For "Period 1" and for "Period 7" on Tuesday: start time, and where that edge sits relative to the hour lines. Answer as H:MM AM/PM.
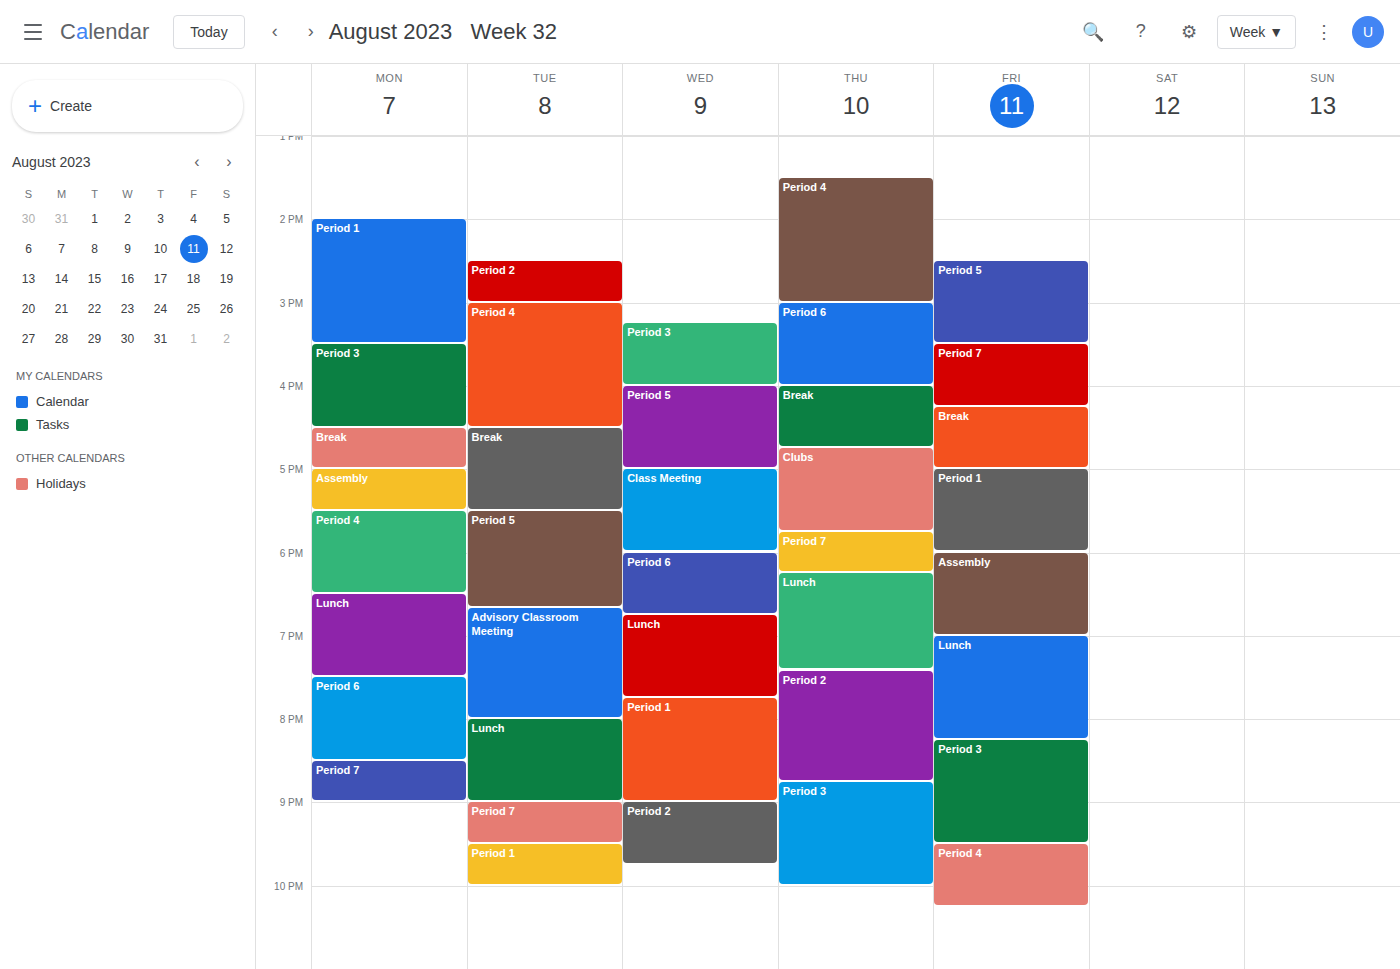
"Period 1": 9:30 PM, halfway between the 9 PM and 10 PM lines. "Period 7": 9:00 PM, exactly on the 9 PM line.